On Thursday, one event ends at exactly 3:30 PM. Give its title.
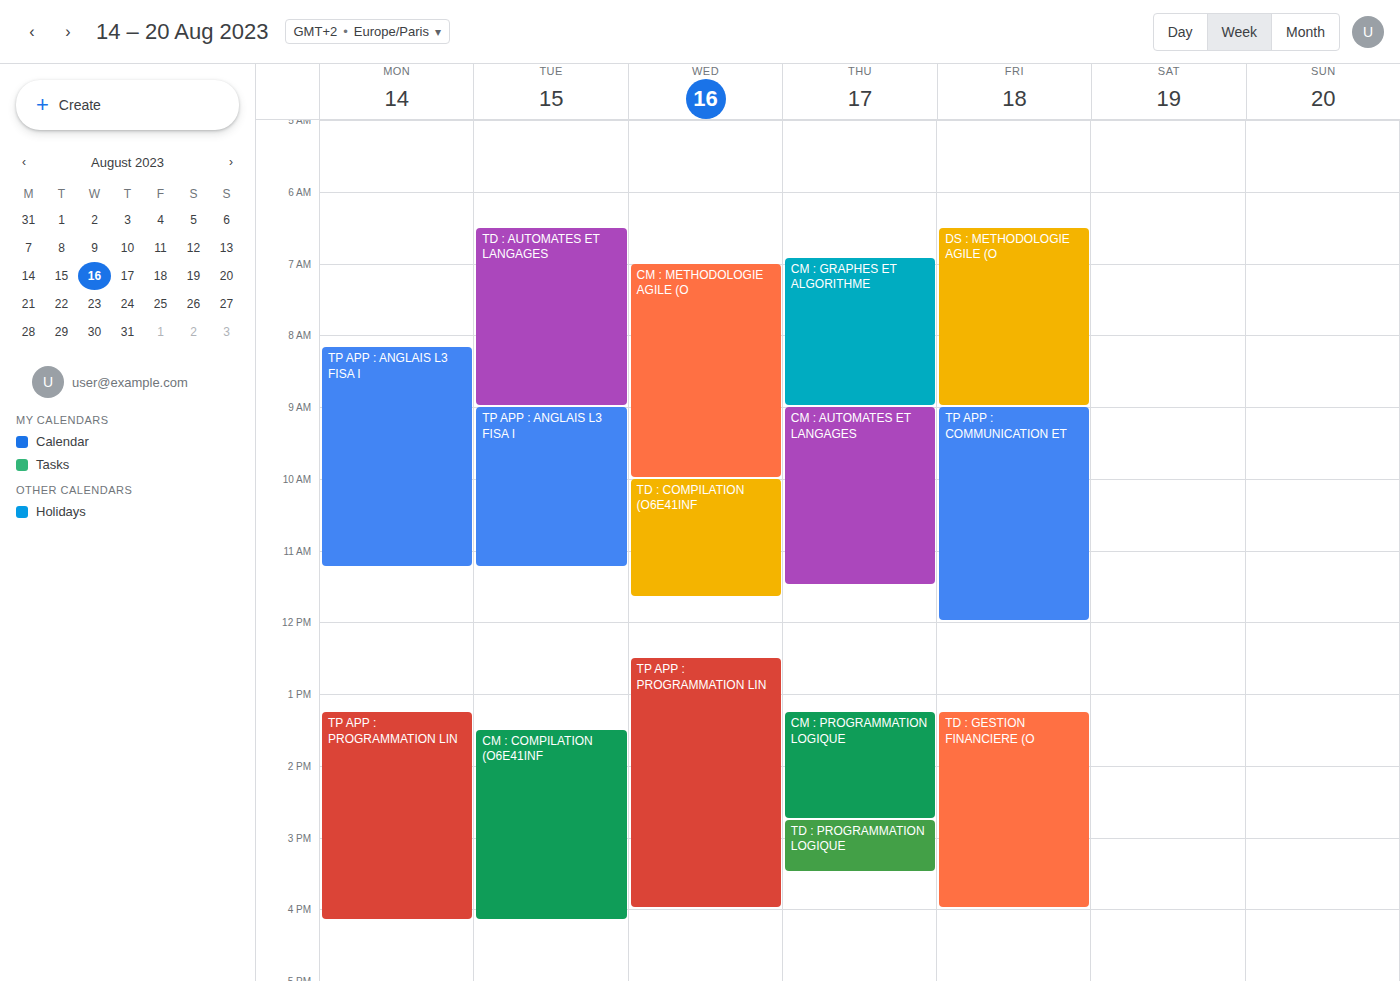
"TD : PROGRAMMATION LOGIQUE"